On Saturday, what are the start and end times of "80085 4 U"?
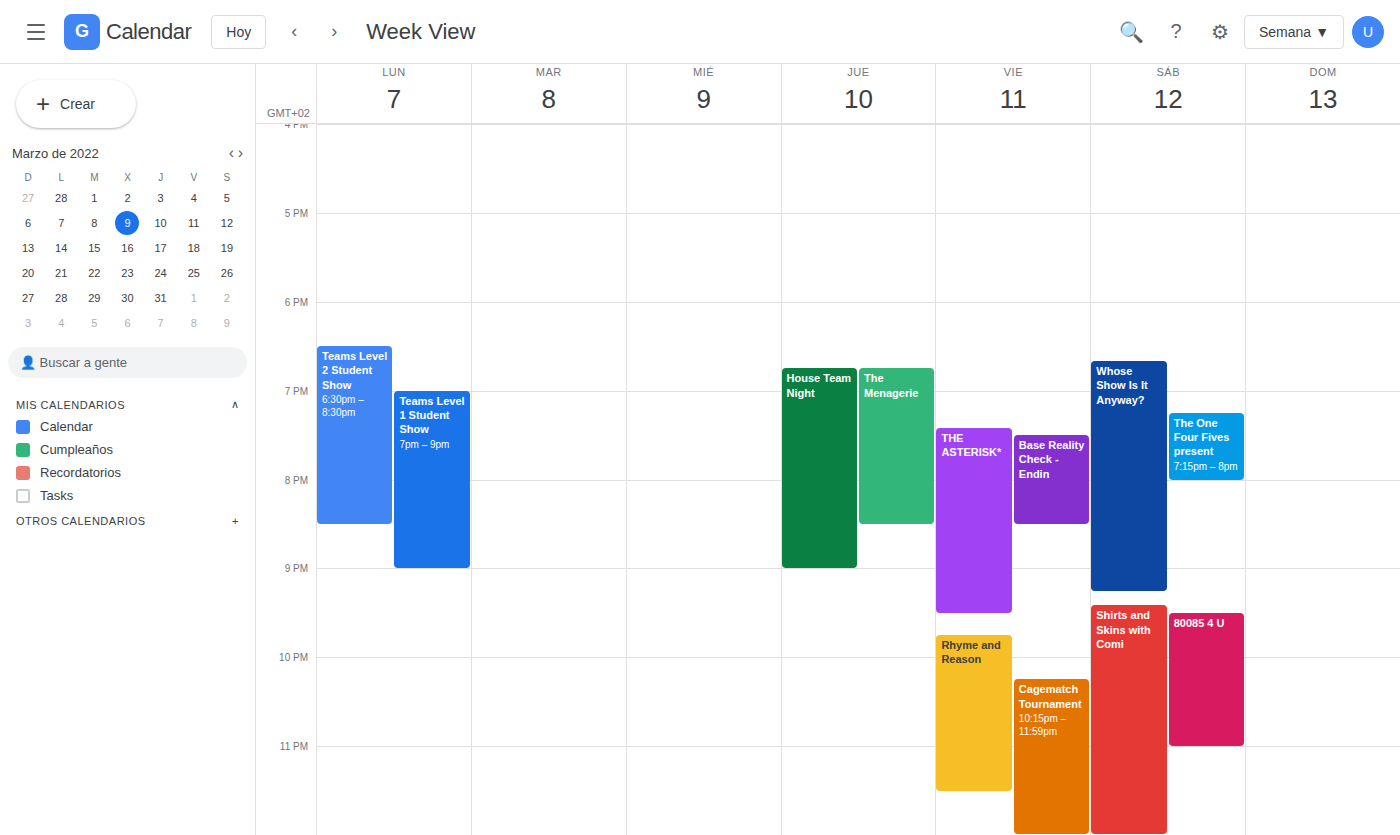
9:30 PM to 11:00 PM